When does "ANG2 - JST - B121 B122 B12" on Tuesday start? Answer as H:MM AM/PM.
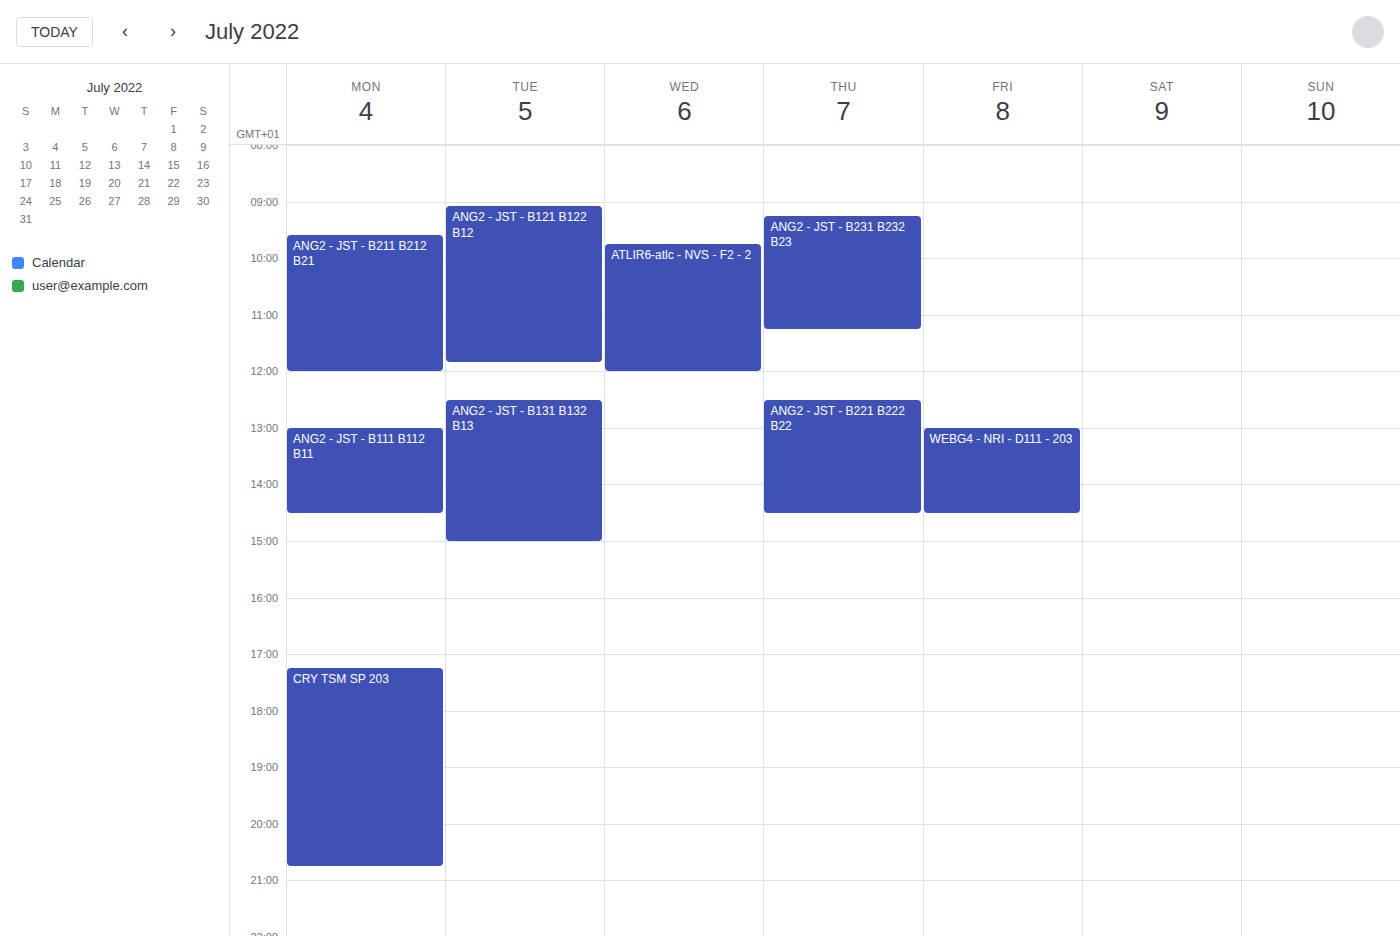
9:05 AM